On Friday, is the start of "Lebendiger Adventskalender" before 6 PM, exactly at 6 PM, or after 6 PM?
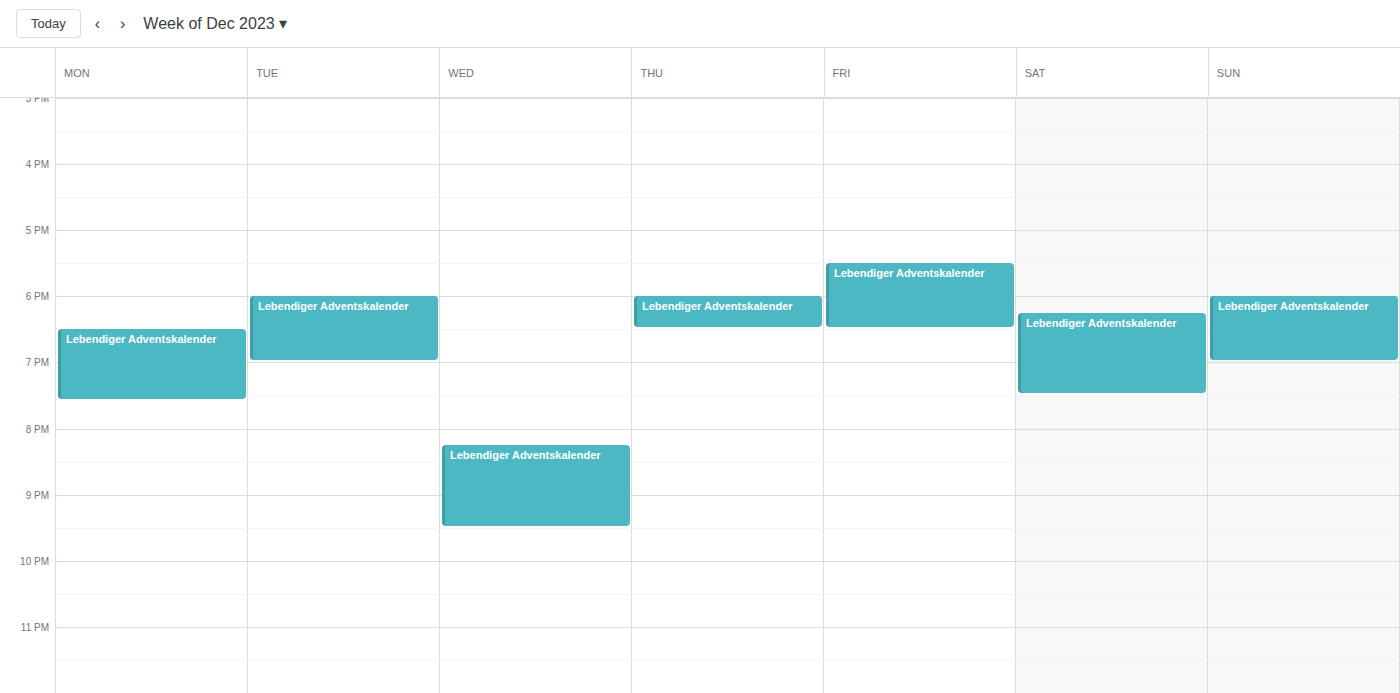
5:30 PM -- before 6 PM, 30 minutes above the 6 PM line.